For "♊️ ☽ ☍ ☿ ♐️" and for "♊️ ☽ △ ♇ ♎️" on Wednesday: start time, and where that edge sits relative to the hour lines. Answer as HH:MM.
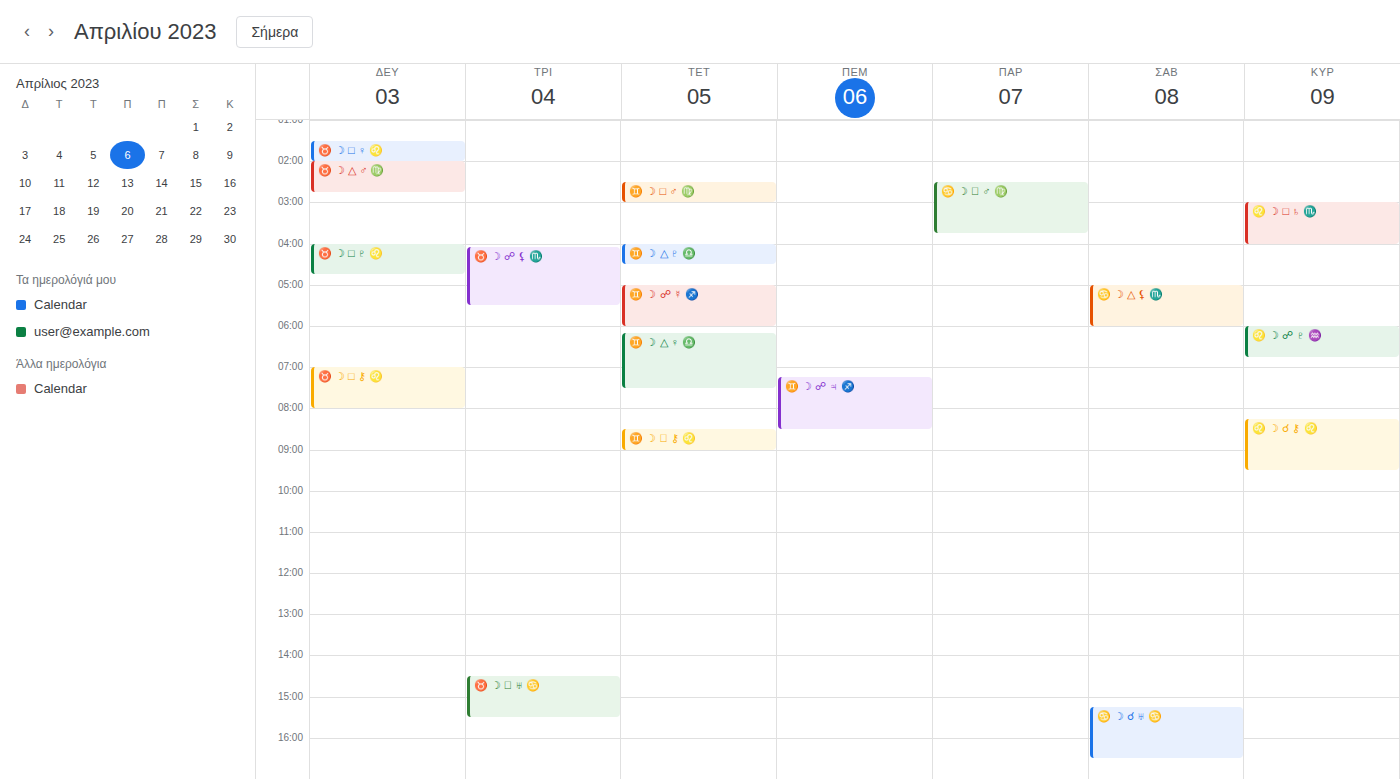
"♊️ ☽ ☍ ☿ ♐️": 05:00, exactly on the 05:00 line. "♊️ ☽ △ ♇ ♎️": 04:00, exactly on the 04:00 line.